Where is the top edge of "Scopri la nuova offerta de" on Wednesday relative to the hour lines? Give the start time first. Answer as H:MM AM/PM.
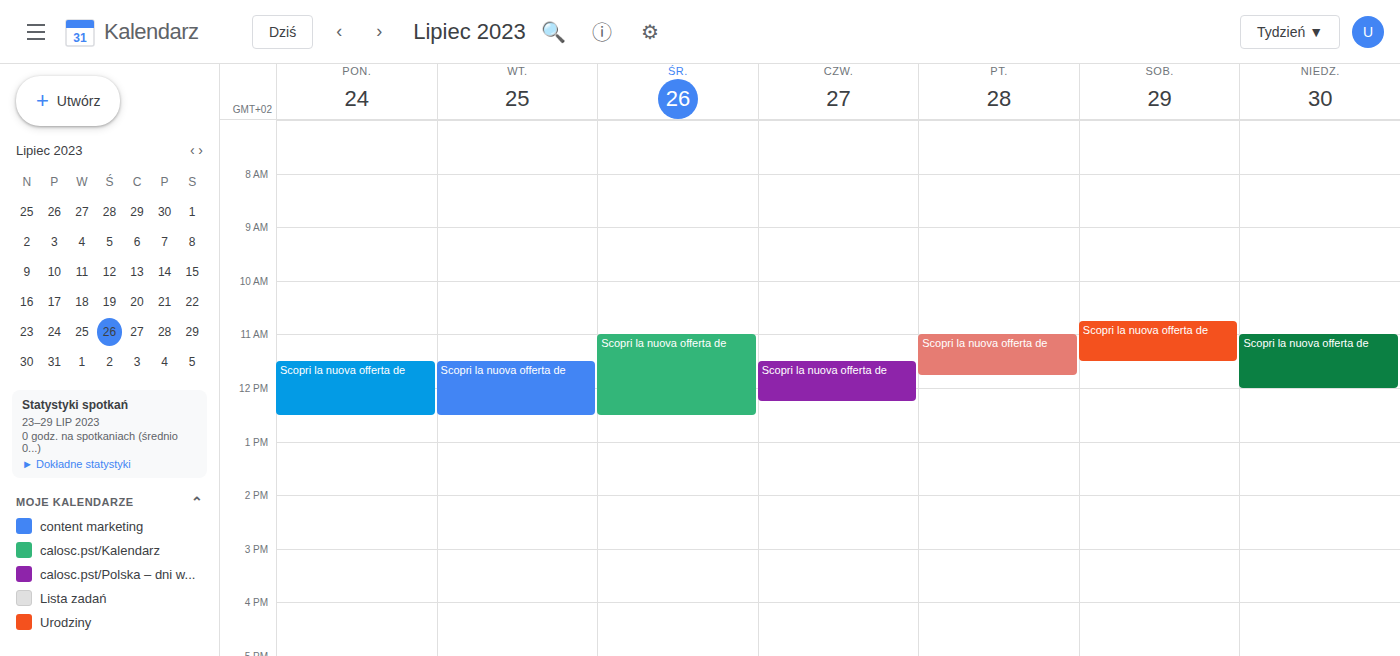
11:00 AM -- exactly on the 11 AM line.